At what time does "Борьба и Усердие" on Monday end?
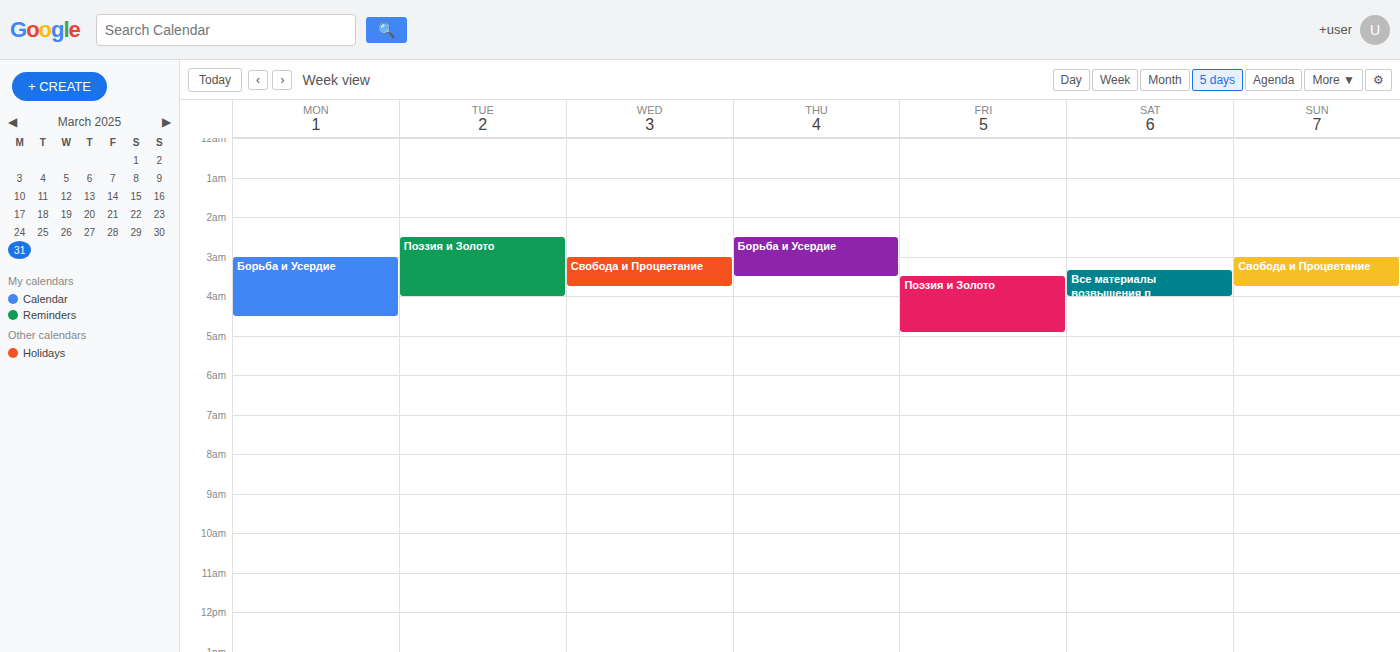
4:30 AM